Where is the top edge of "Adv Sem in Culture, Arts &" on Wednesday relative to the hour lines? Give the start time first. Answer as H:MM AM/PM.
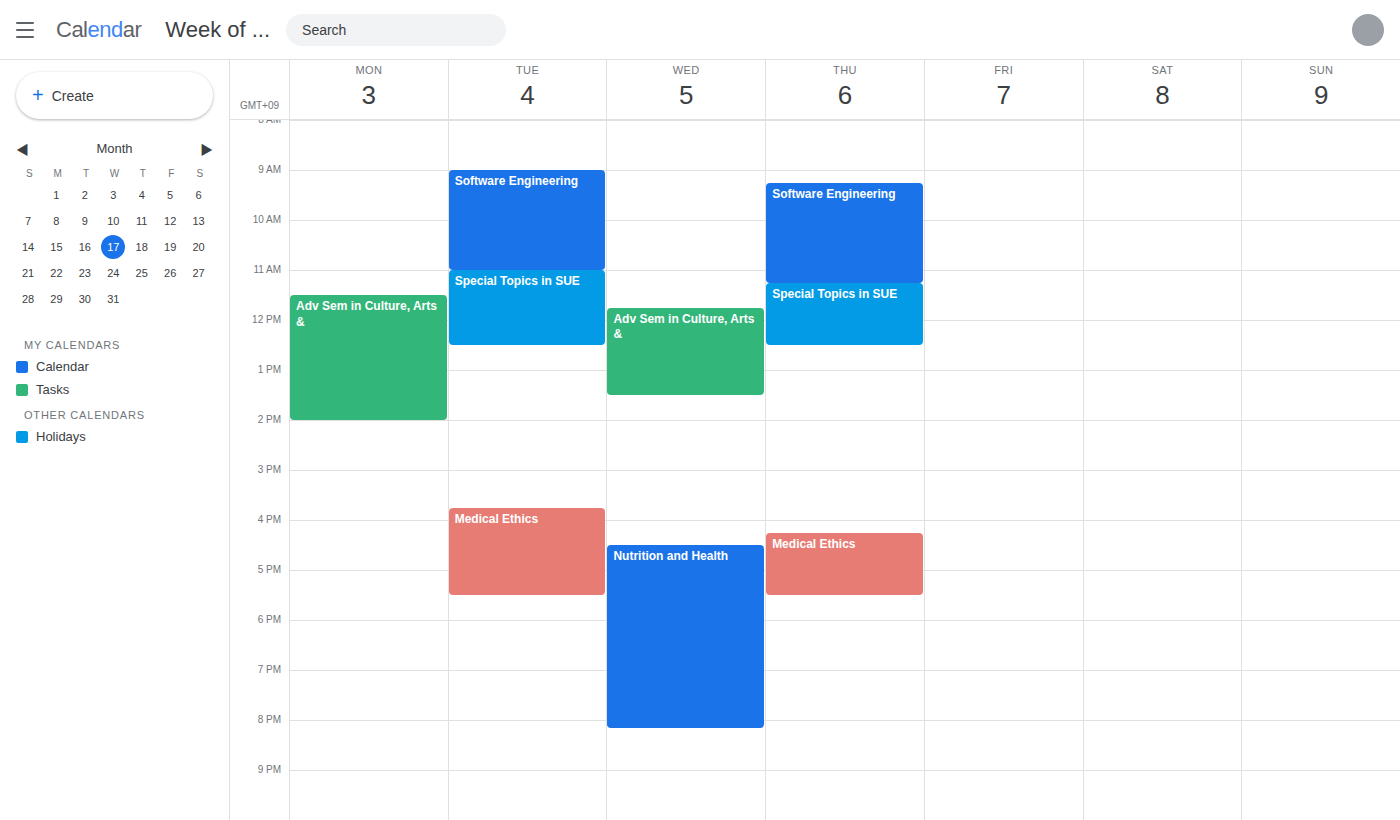
11:45 AM -- neither: three quarters of the way from the 11 AM line to the 12 PM line.